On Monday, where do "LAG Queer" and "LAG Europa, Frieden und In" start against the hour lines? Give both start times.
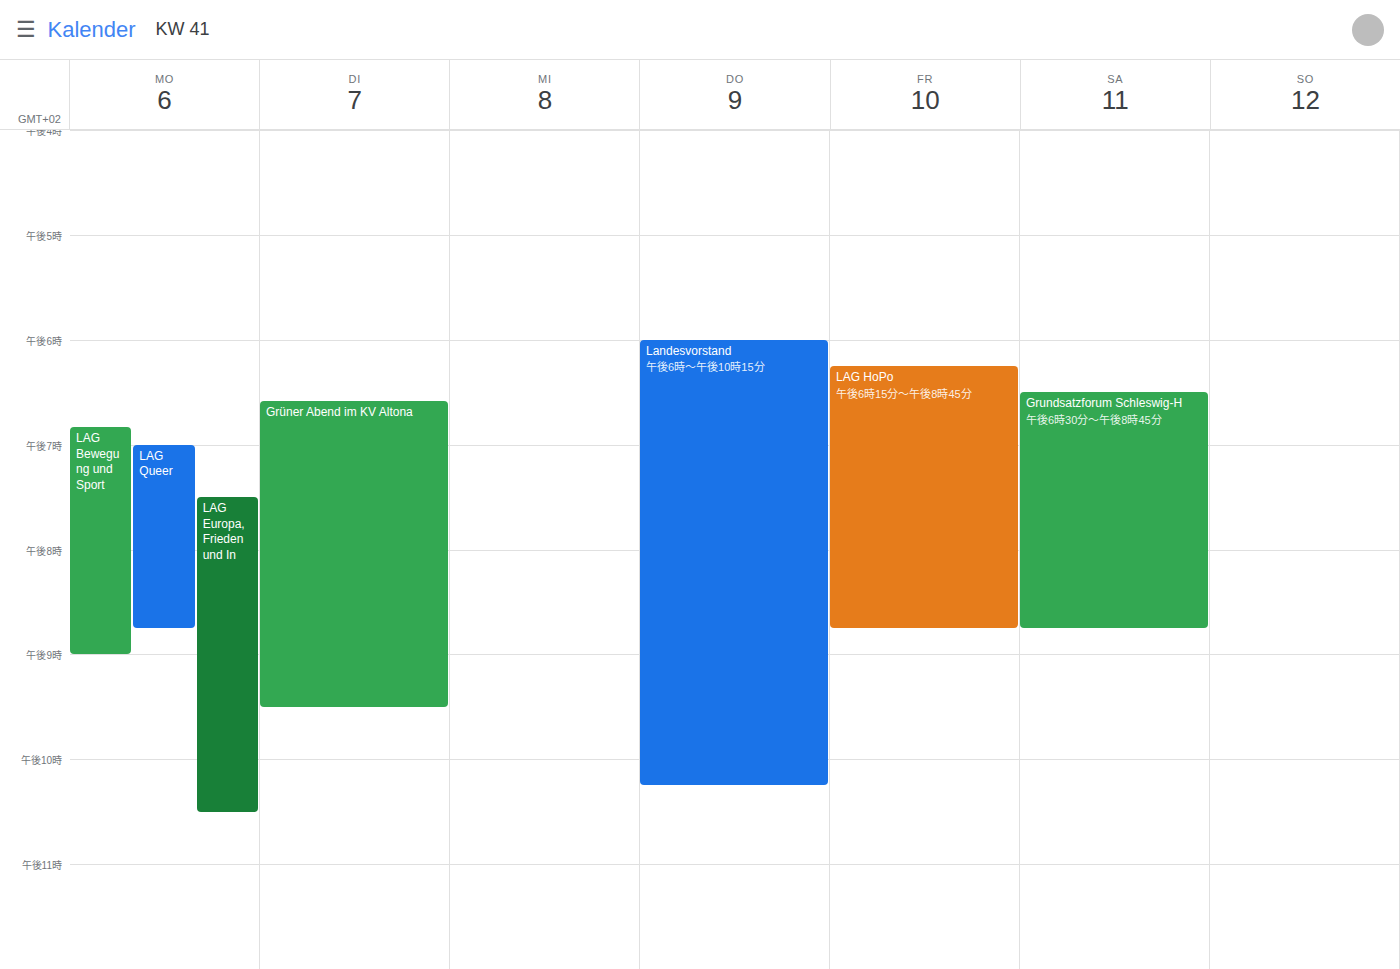
"LAG Queer": 7:00 PM, exactly on the 7 PM line. "LAG Europa, Frieden und In": 7:30 PM, halfway between the 7 PM and 8 PM lines.